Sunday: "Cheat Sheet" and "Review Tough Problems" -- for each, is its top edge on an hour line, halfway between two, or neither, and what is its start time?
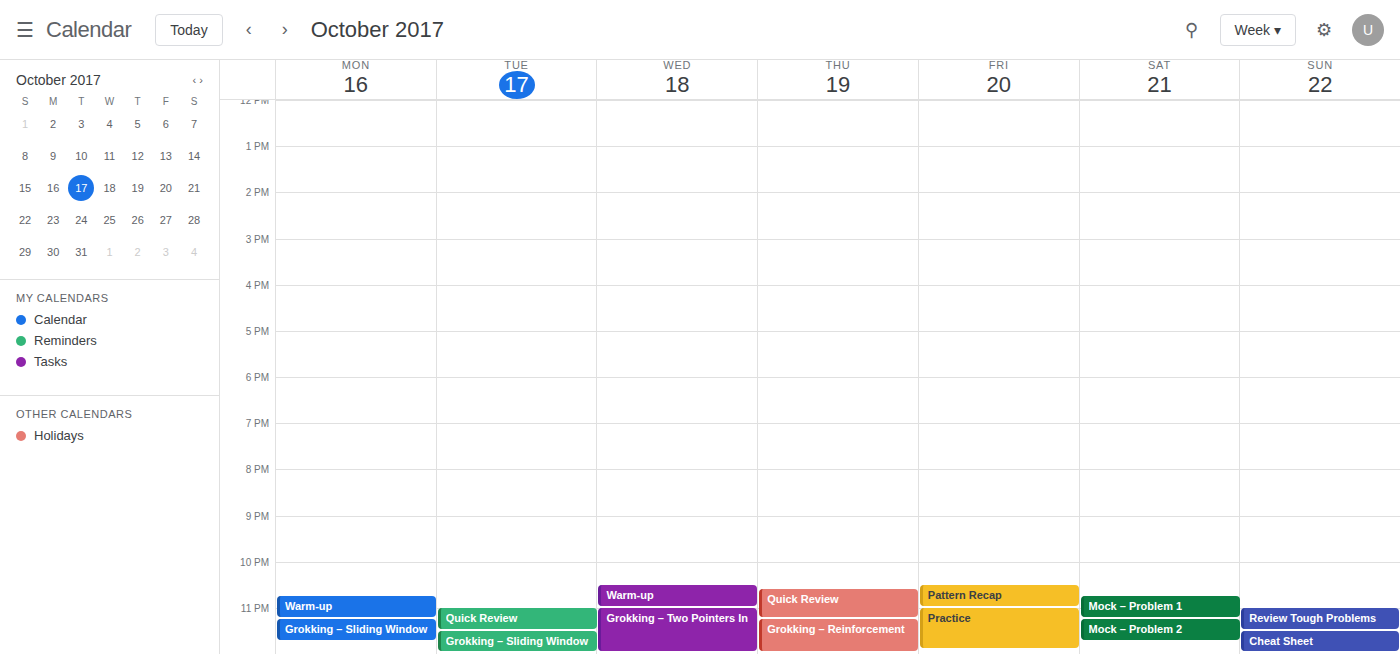
"Cheat Sheet": 11:30 PM, halfway between the 11 PM and 12 AM lines. "Review Tough Problems": 11:00 PM, exactly on the 11 PM line.